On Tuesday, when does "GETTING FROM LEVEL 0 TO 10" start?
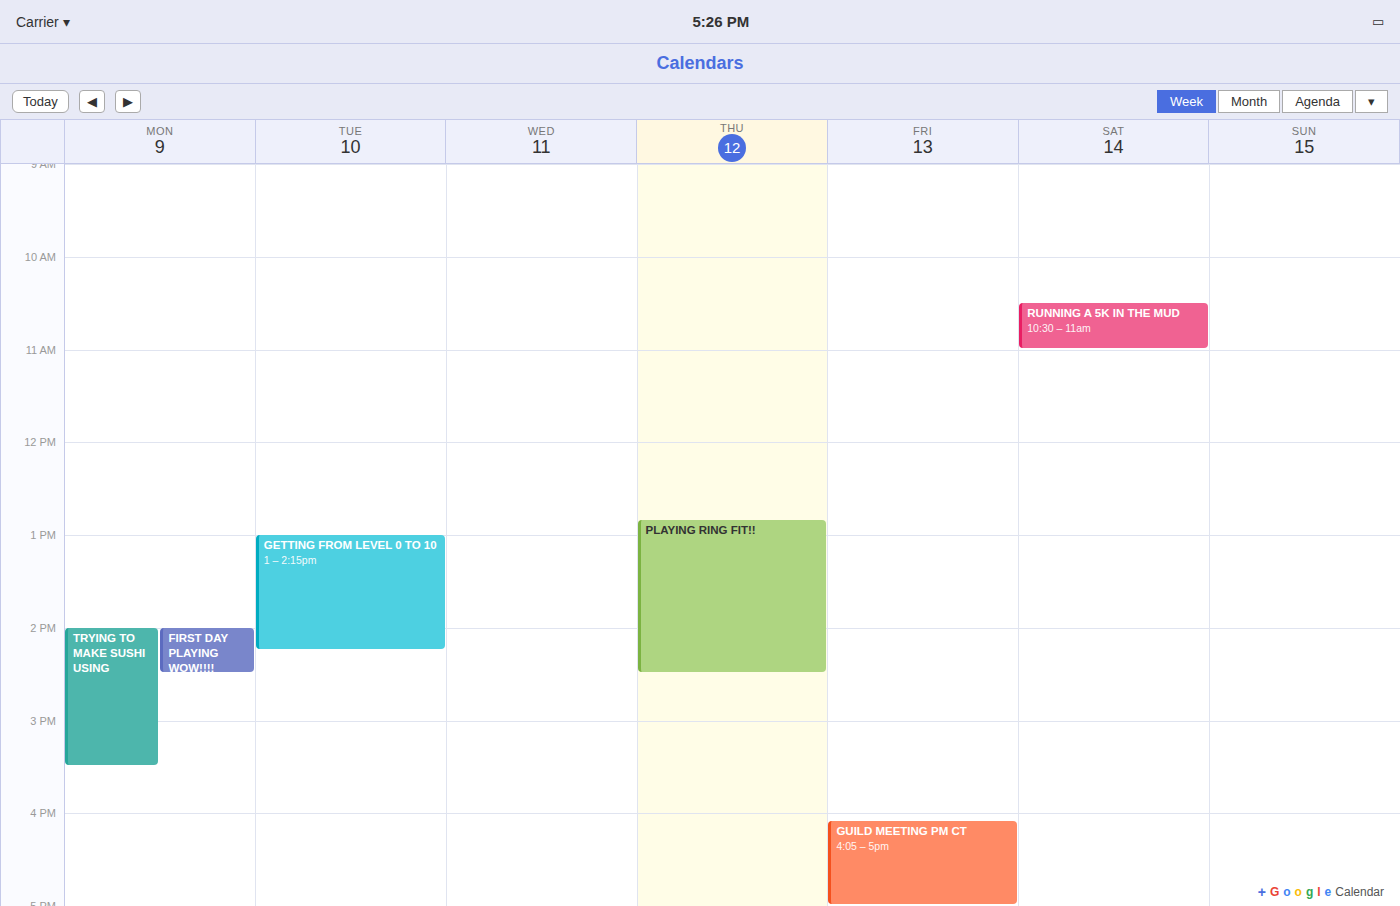
1:00 PM